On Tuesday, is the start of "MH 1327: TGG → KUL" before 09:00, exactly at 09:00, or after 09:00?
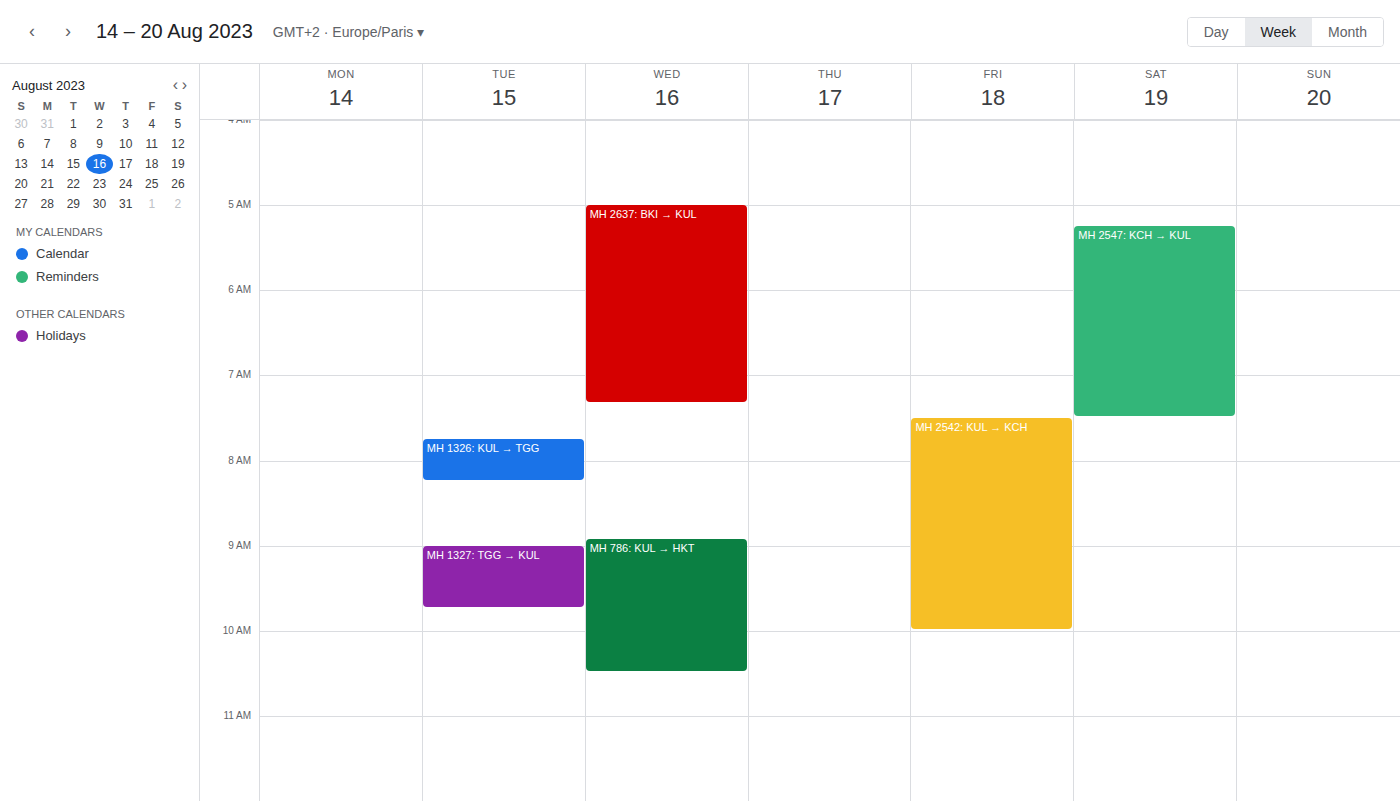
09:00 -- exactly at 09:00, on the 09:00 line.